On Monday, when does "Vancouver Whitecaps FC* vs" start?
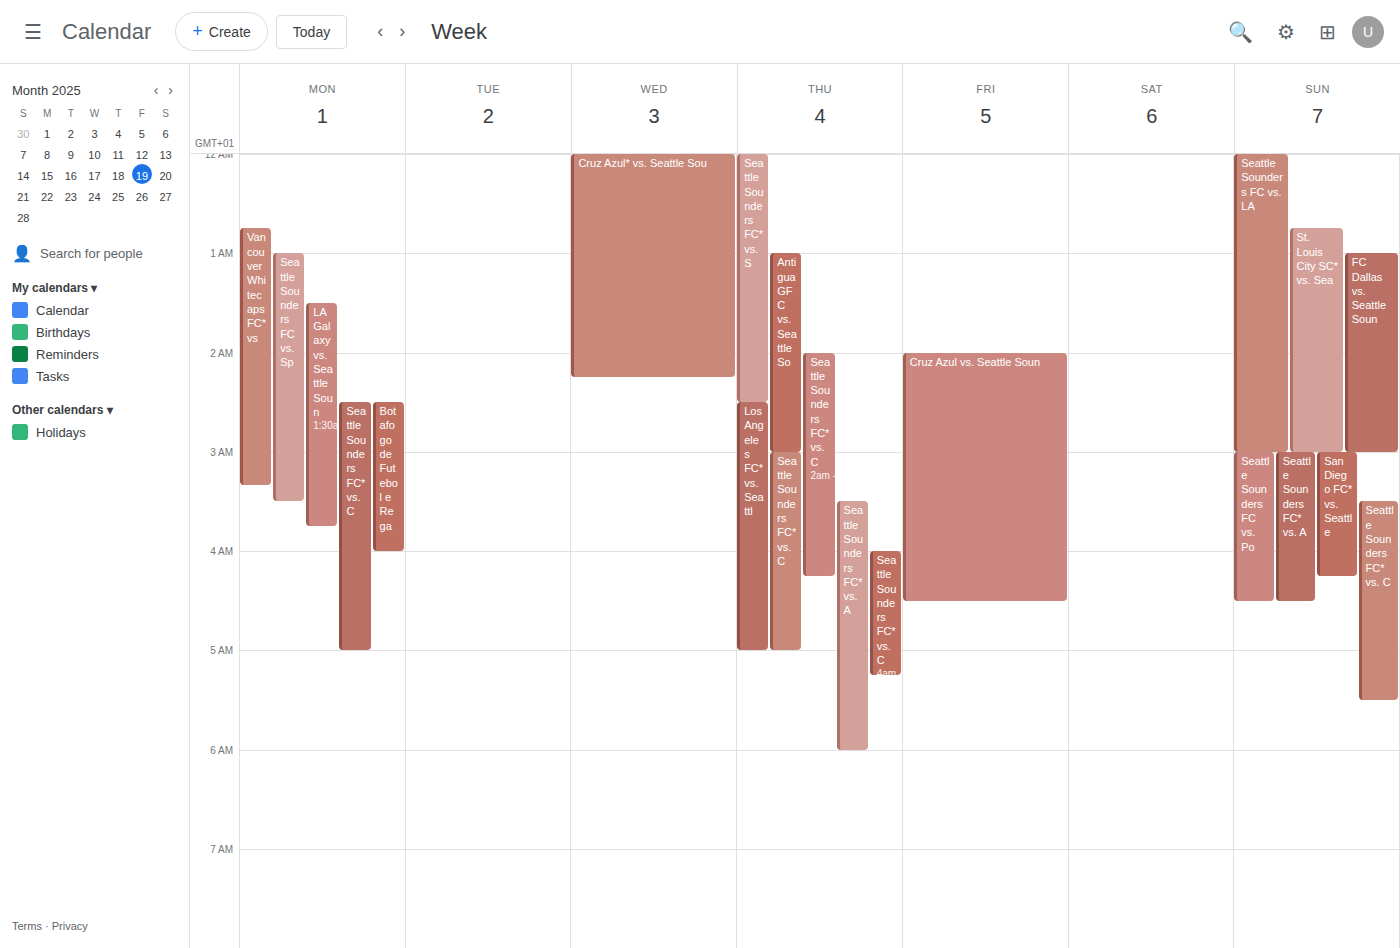
12:45 AM